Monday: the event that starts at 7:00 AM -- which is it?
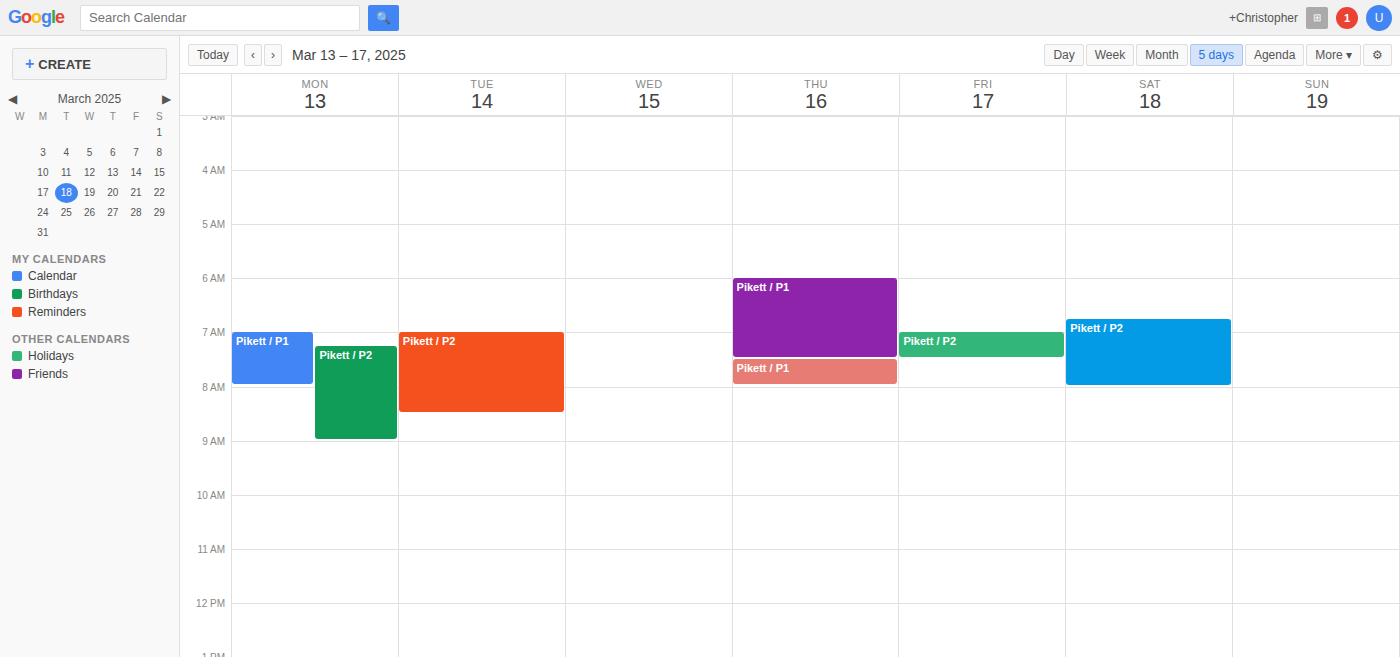
"Pikett / P1"